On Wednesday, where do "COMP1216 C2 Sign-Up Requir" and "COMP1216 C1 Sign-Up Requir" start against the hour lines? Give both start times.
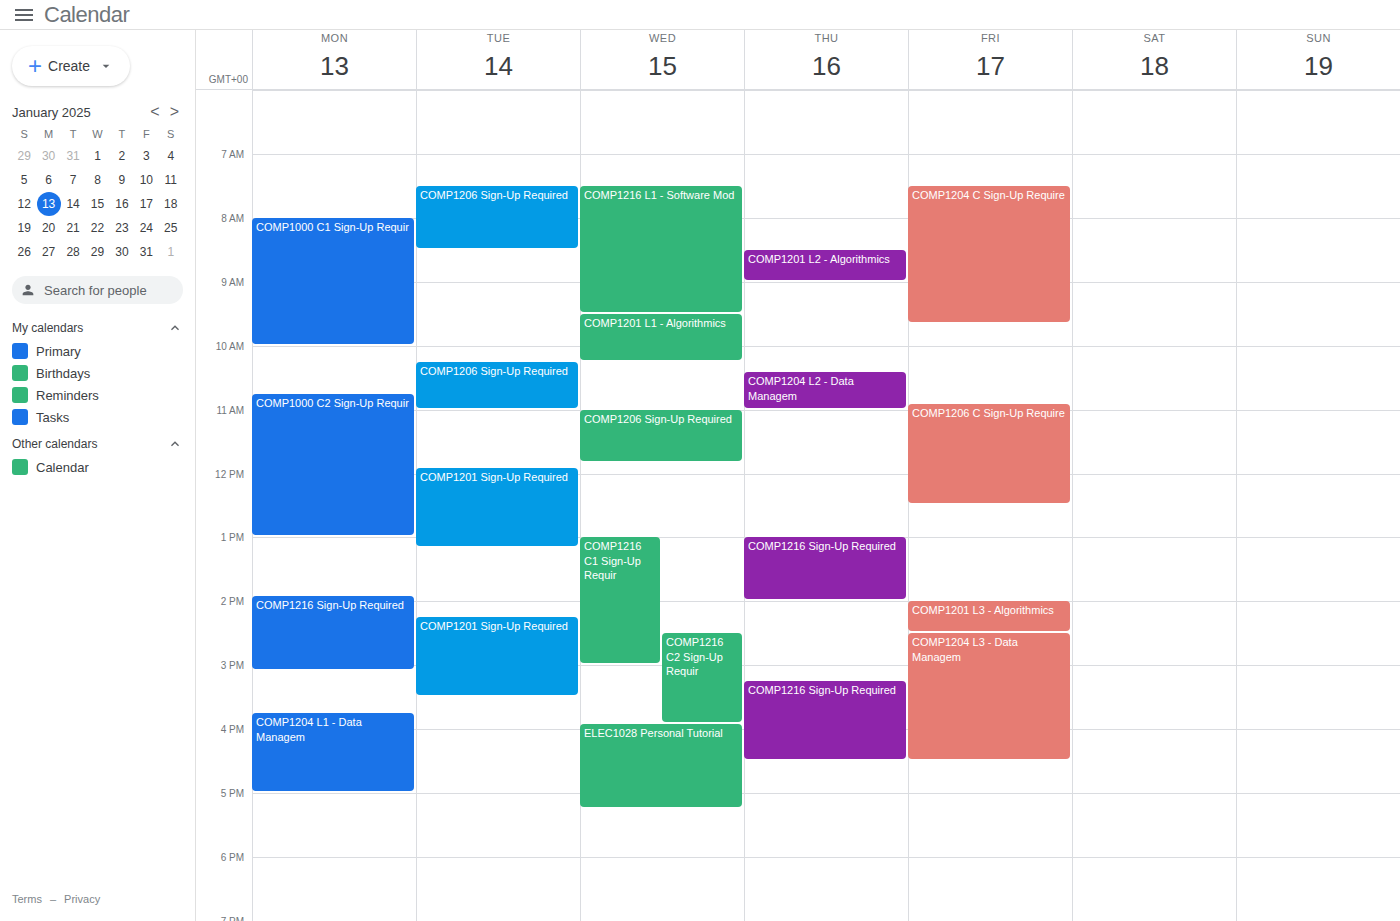
"COMP1216 C2 Sign-Up Requir": 2:30 PM, halfway between the 2 PM and 3 PM lines. "COMP1216 C1 Sign-Up Requir": 1:00 PM, exactly on the 1 PM line.